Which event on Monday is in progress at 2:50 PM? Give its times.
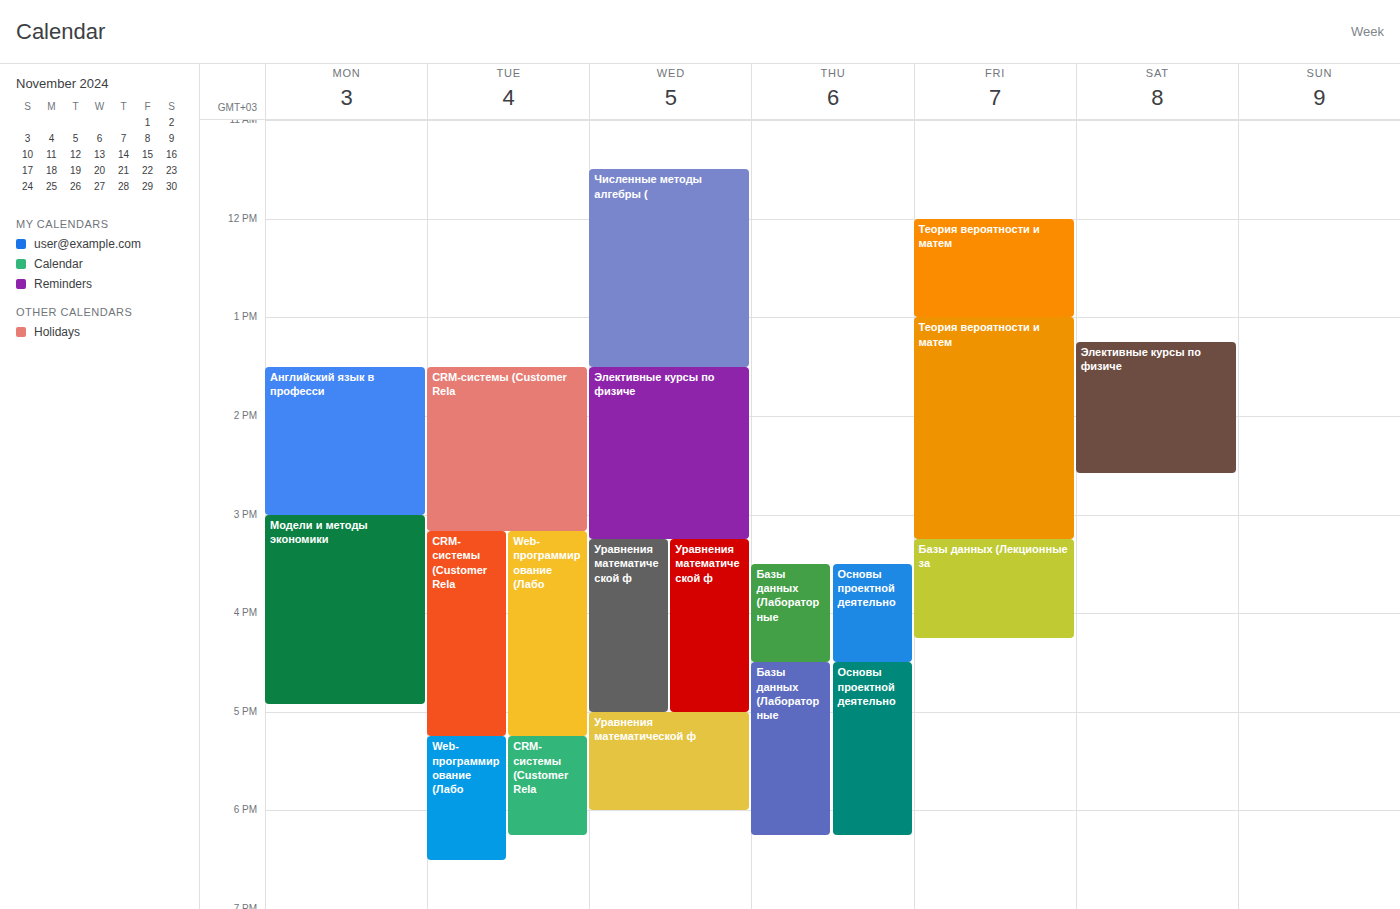
"Английский язык в професси", 1:30 PM to 3:00 PM